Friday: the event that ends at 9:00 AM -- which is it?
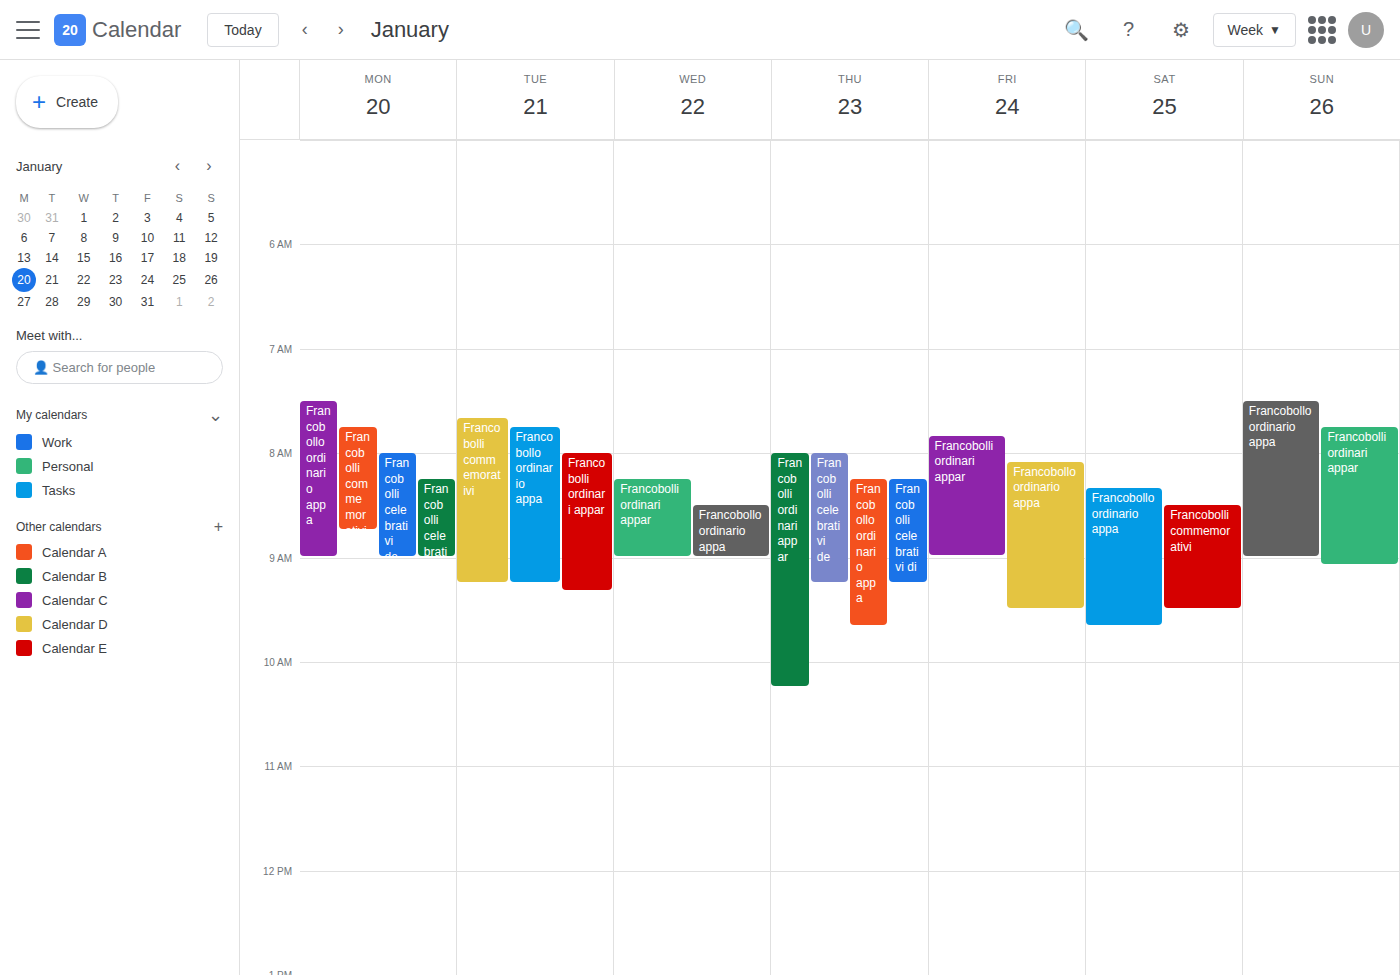
"Francobolli ordinari appar"